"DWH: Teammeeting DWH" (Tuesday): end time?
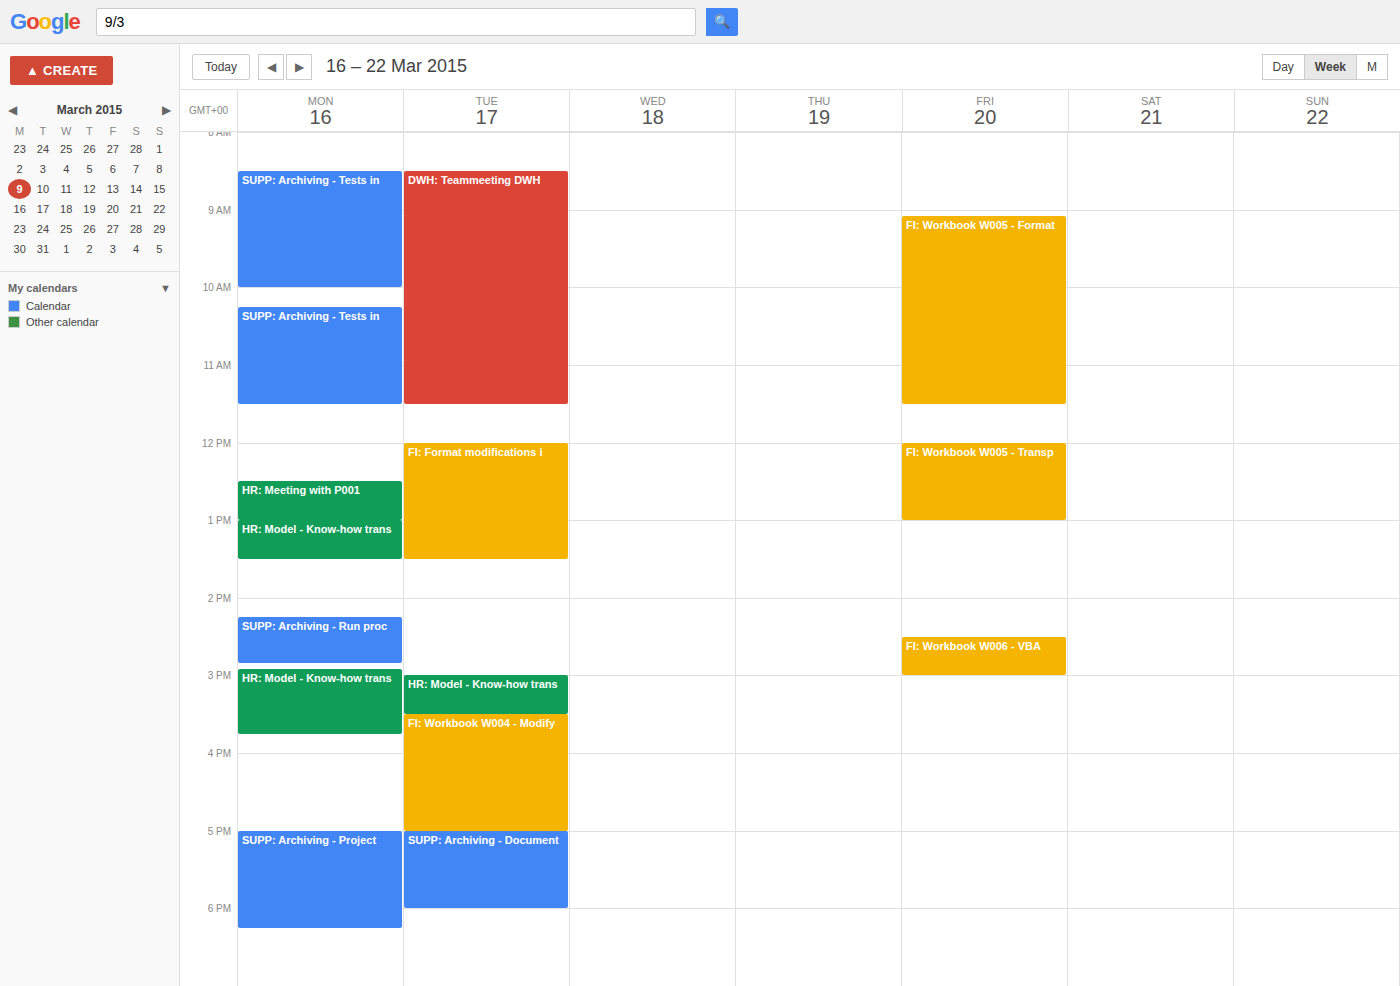
11:30 AM